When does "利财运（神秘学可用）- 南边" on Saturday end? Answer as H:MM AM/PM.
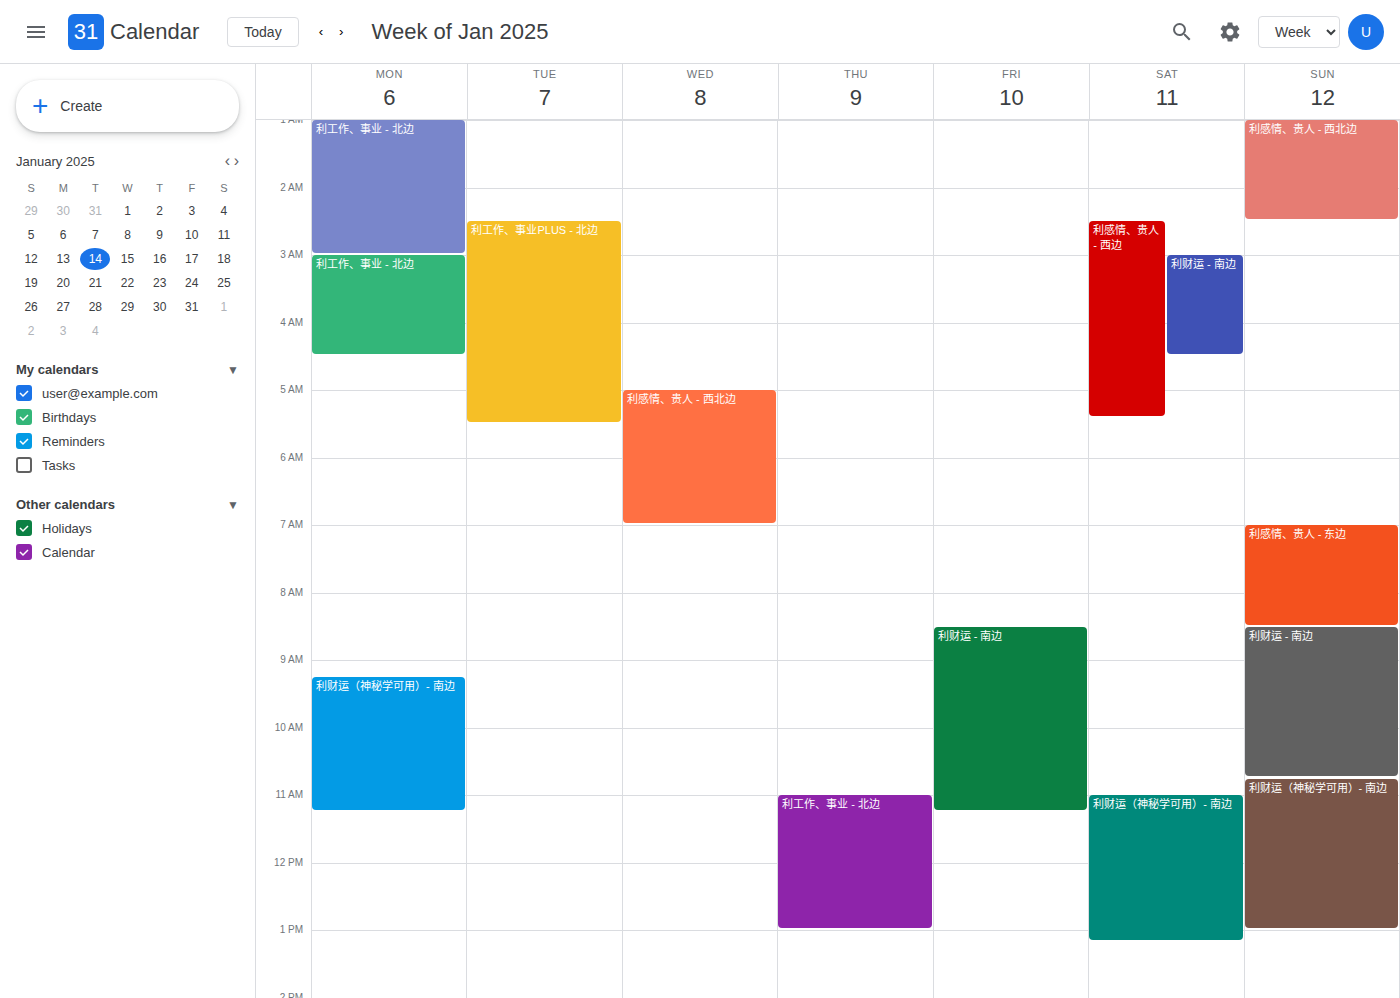
1:10 PM